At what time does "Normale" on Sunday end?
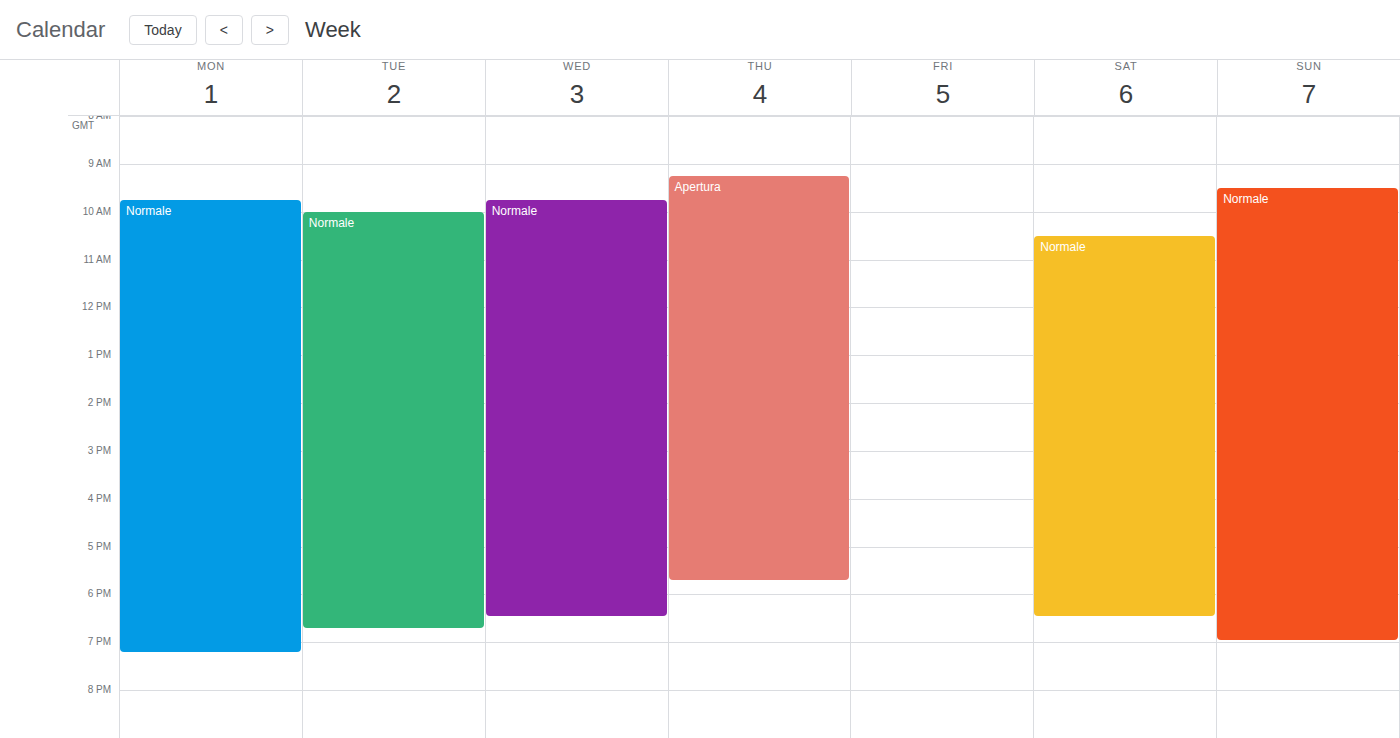
7:00 PM